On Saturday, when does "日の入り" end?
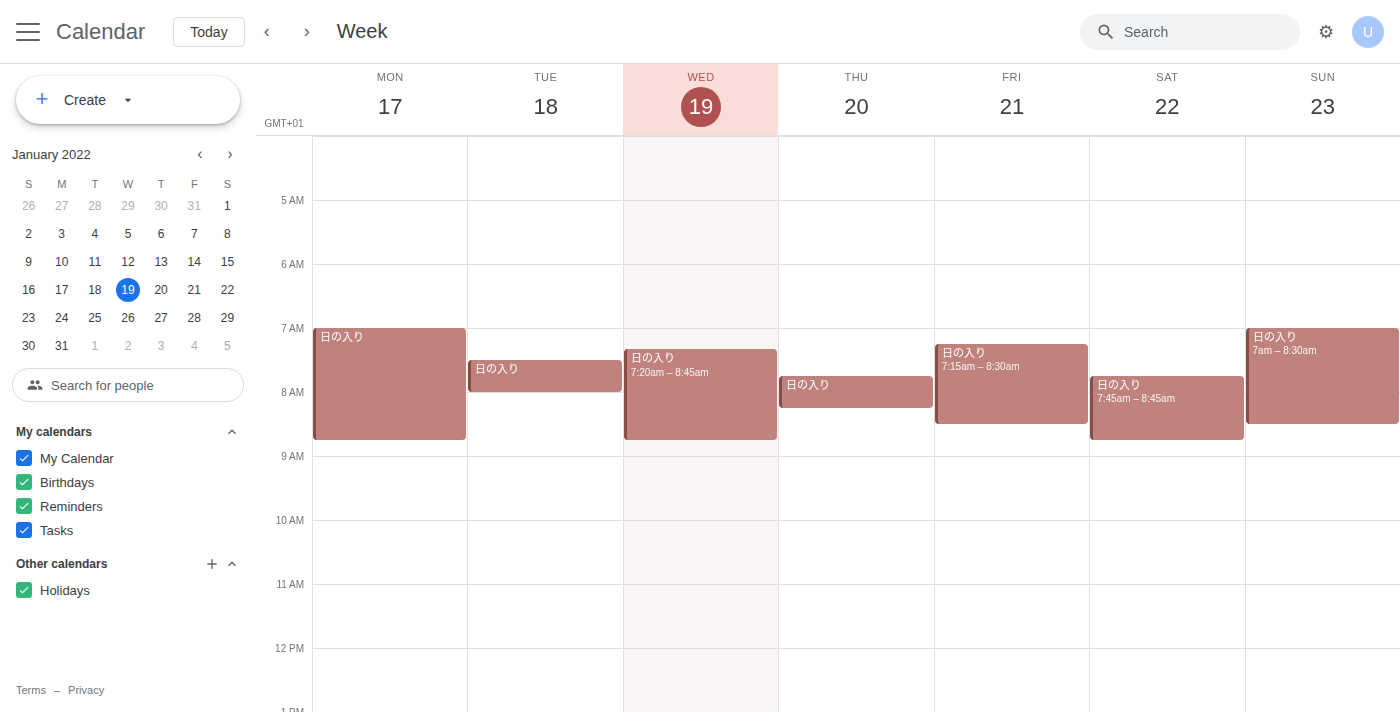
8:45 AM